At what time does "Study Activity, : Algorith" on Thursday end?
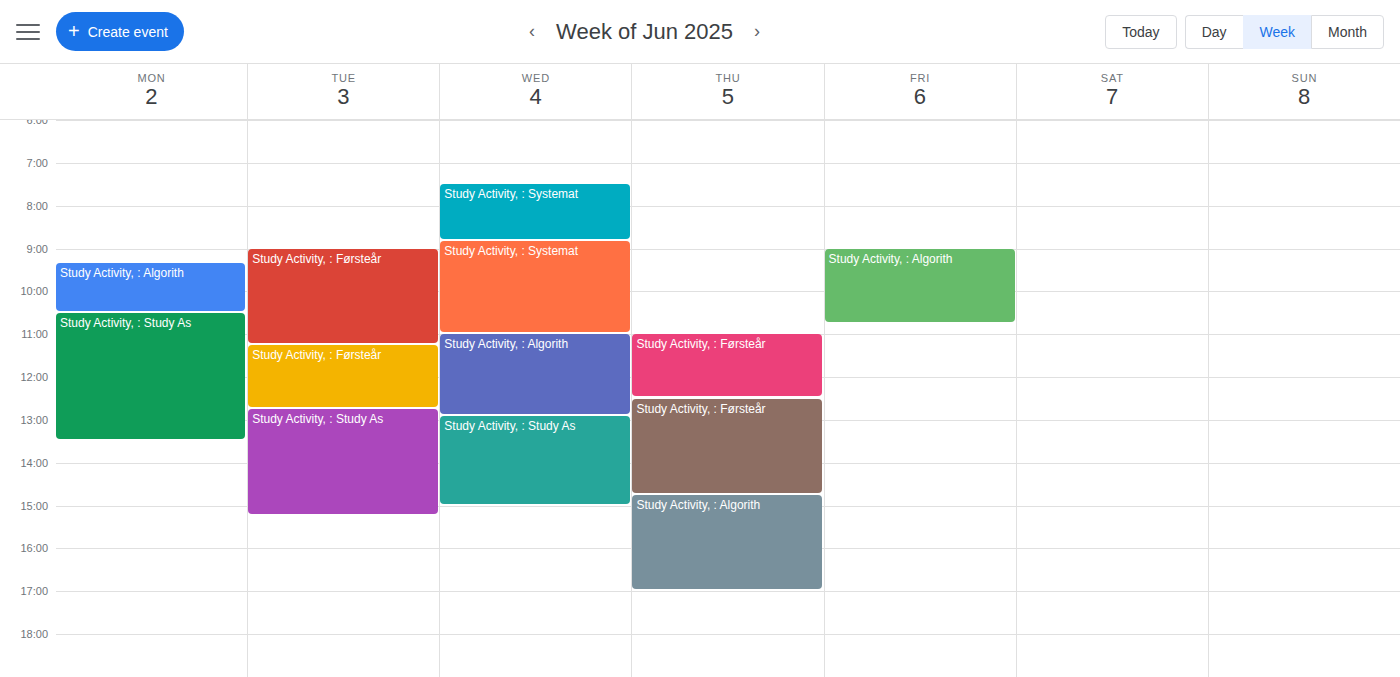
5:00 PM